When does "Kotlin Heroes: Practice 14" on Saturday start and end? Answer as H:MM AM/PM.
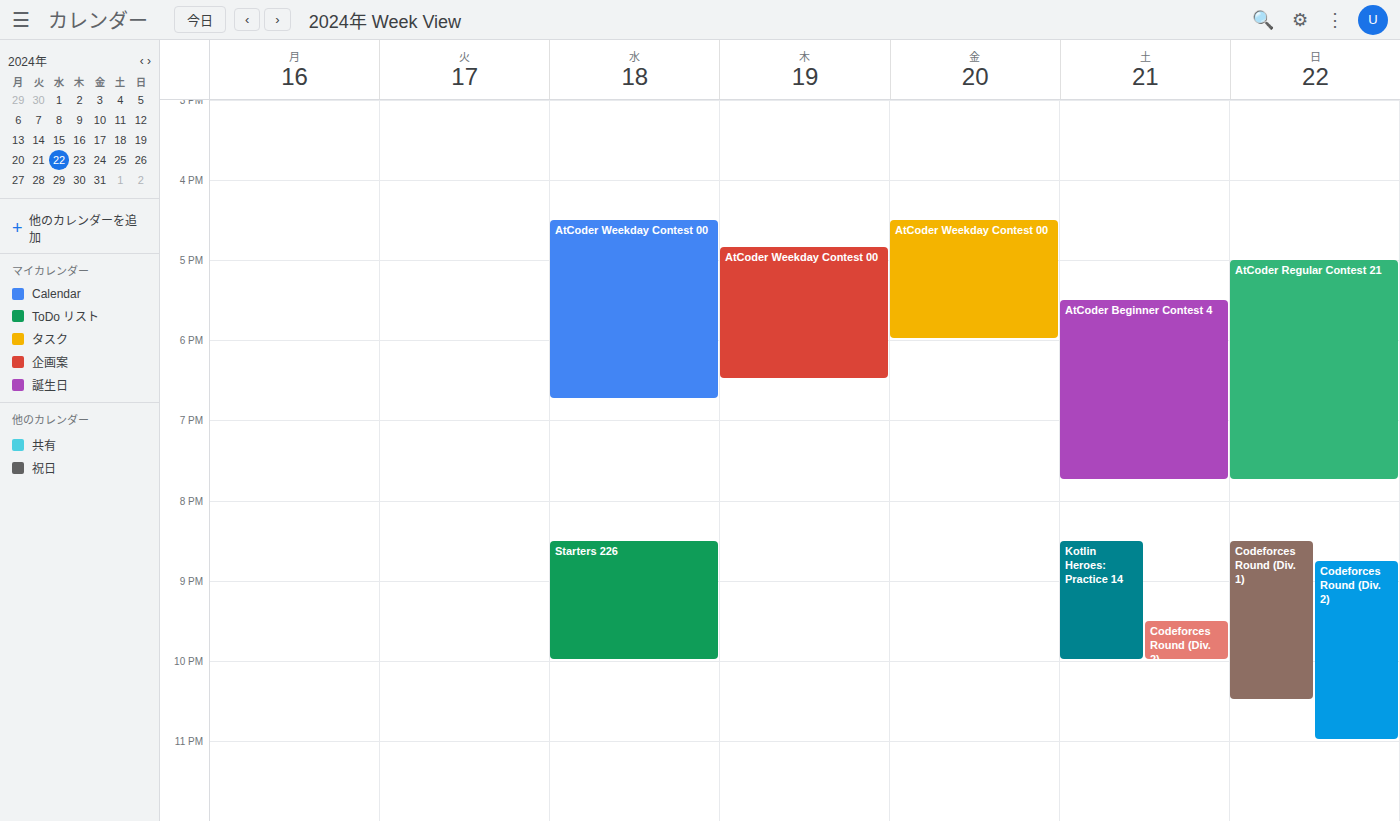
8:30 PM to 10:00 PM